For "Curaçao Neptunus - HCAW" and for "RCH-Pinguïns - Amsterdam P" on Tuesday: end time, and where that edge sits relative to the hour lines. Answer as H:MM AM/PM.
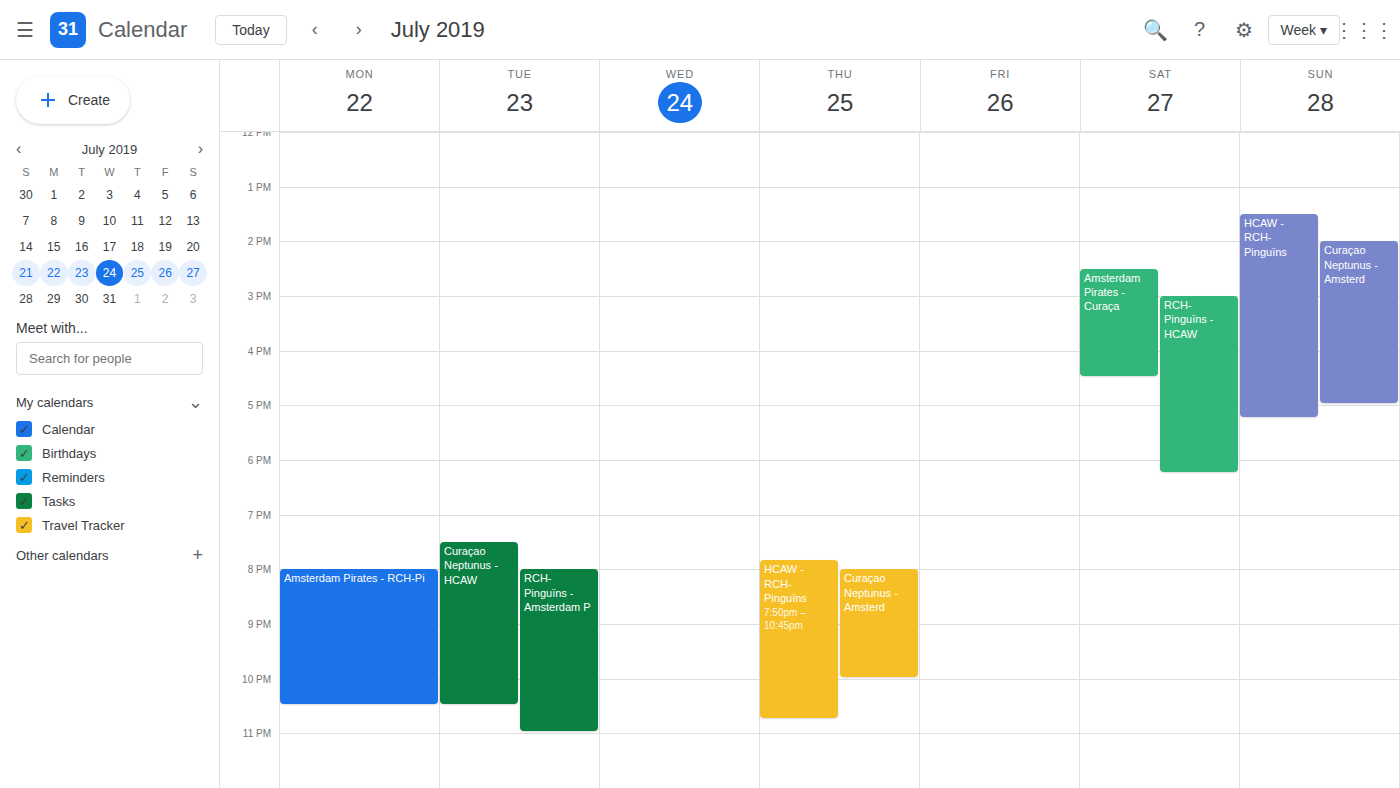
"Curaçao Neptunus - HCAW": 10:30 PM, halfway between the 10 PM and 11 PM lines. "RCH-Pinguïns - Amsterdam P": 11:00 PM, exactly on the 11 PM line.